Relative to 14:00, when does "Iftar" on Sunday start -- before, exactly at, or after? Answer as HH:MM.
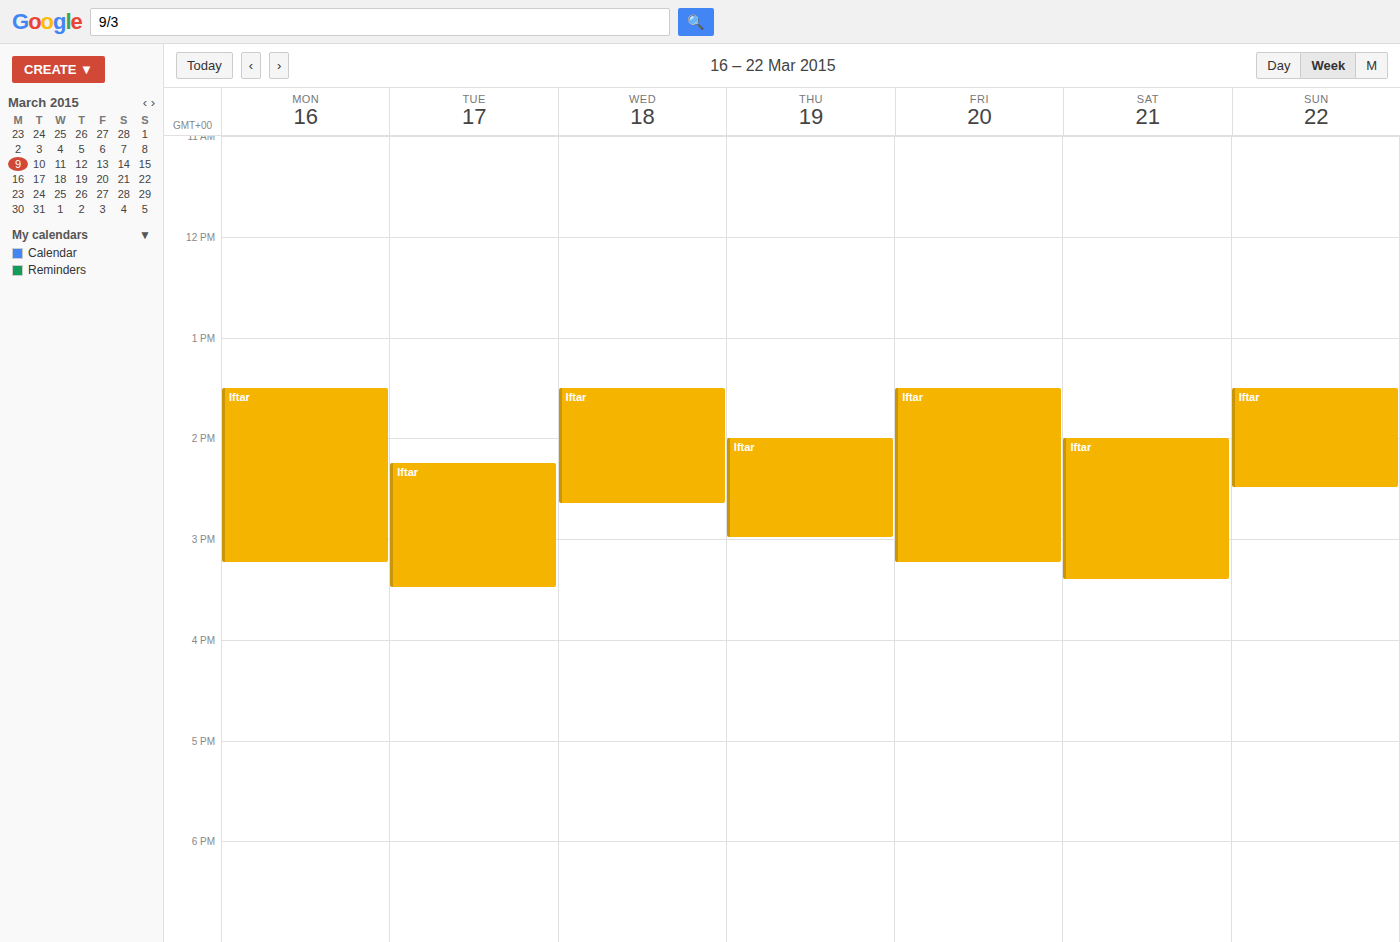
13:30 -- before 14:00, 30 minutes above the 14:00 line.